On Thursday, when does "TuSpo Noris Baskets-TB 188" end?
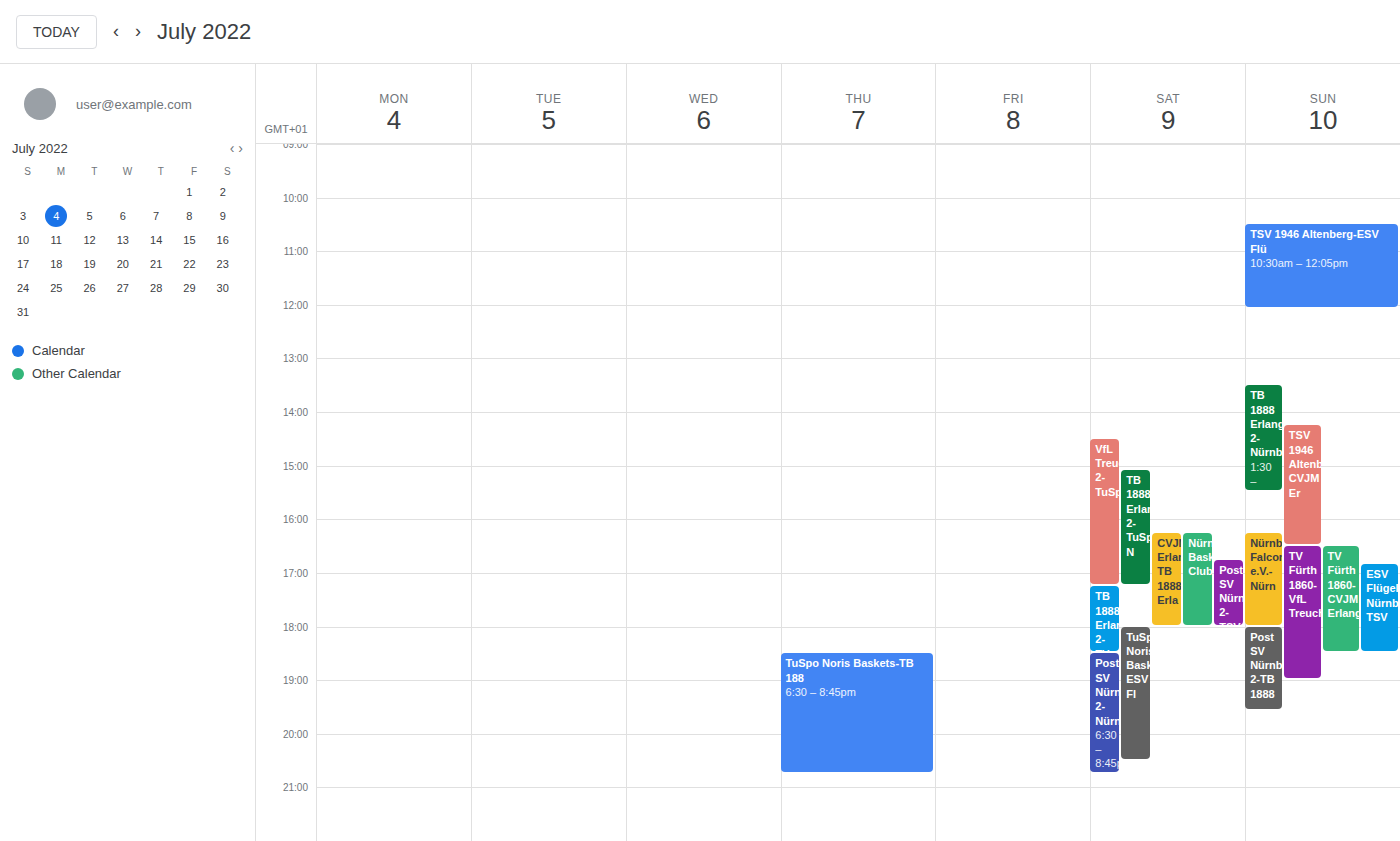
8:45 PM